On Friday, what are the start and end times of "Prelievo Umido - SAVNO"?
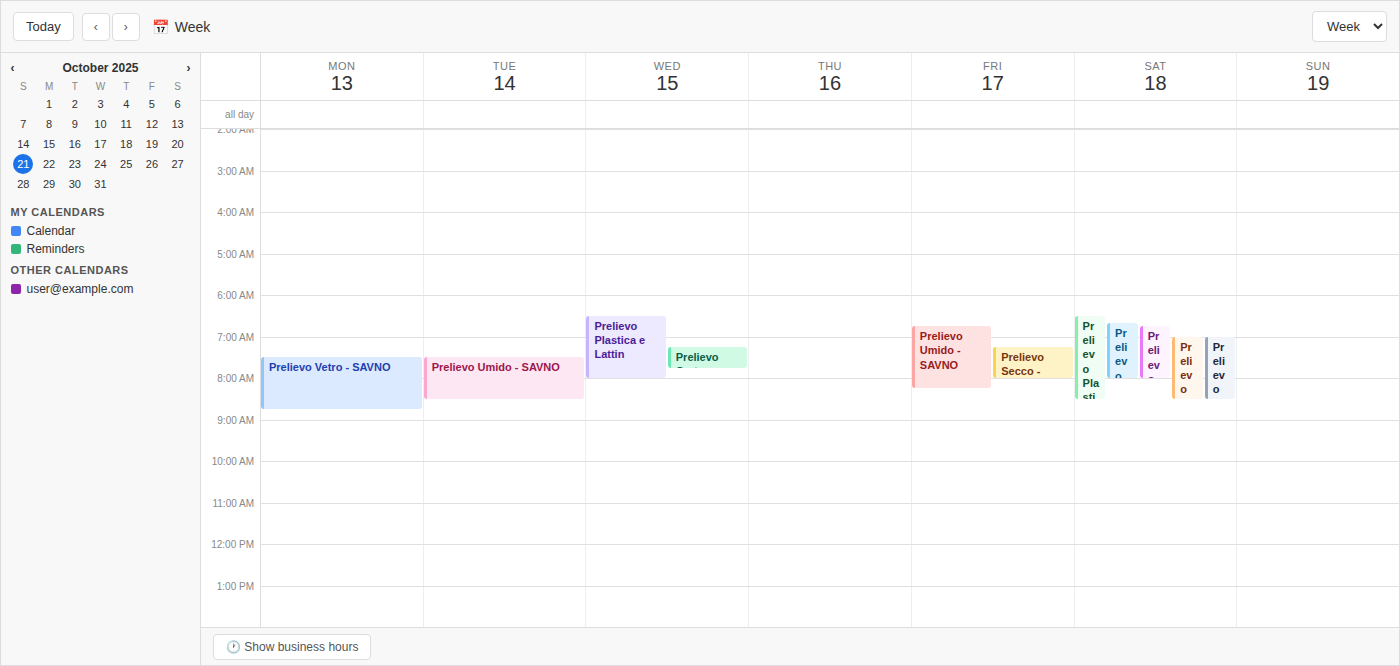
06:45 to 08:15